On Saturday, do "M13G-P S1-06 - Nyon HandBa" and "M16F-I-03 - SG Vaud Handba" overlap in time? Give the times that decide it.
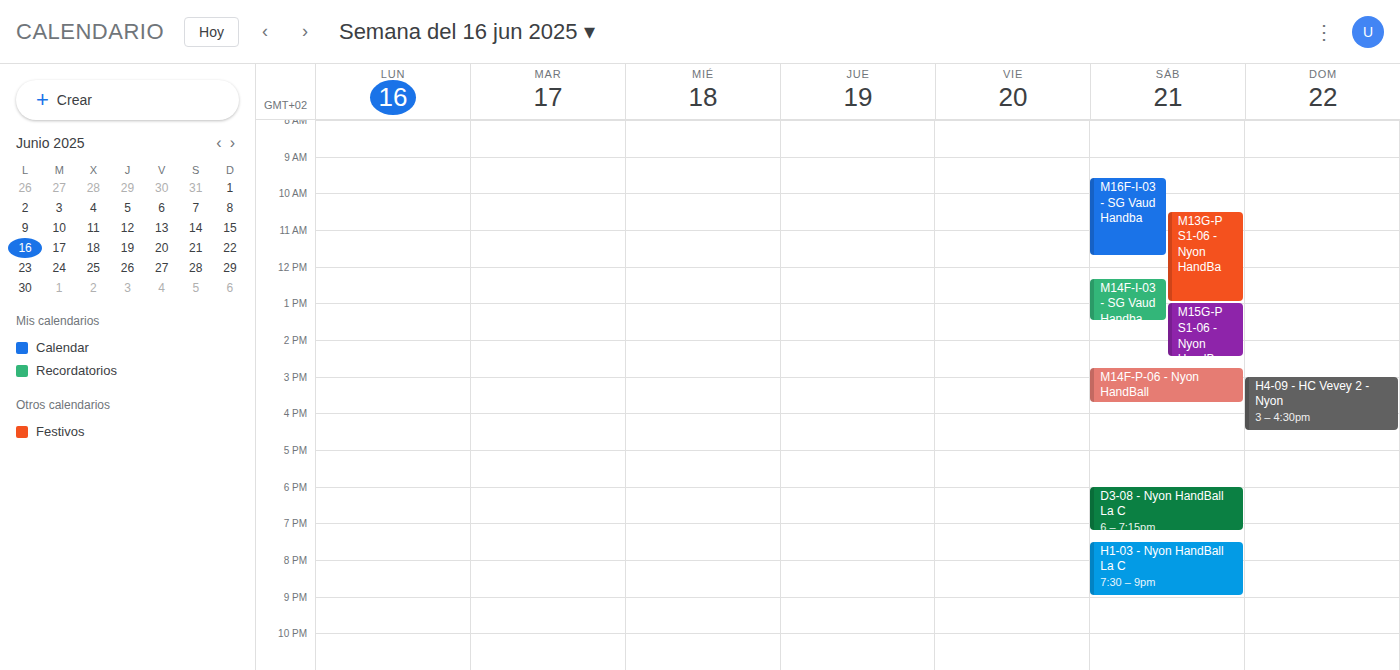
"M13G-P S1-06 - Nyon HandBa" starts at 10:30, before "M16F-I-03 - SG Vaud Handba" ends at 11:45 -- they overlap.